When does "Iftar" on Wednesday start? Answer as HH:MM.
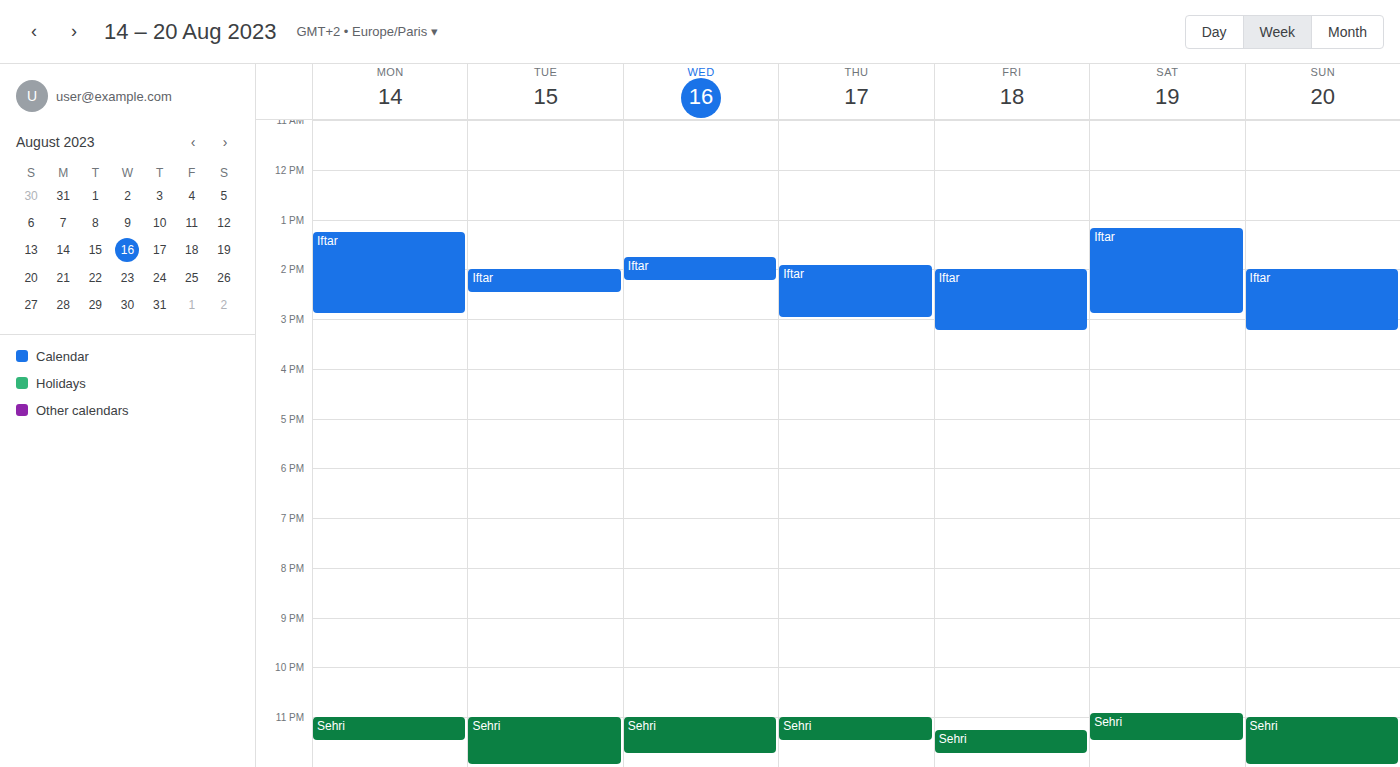
13:45